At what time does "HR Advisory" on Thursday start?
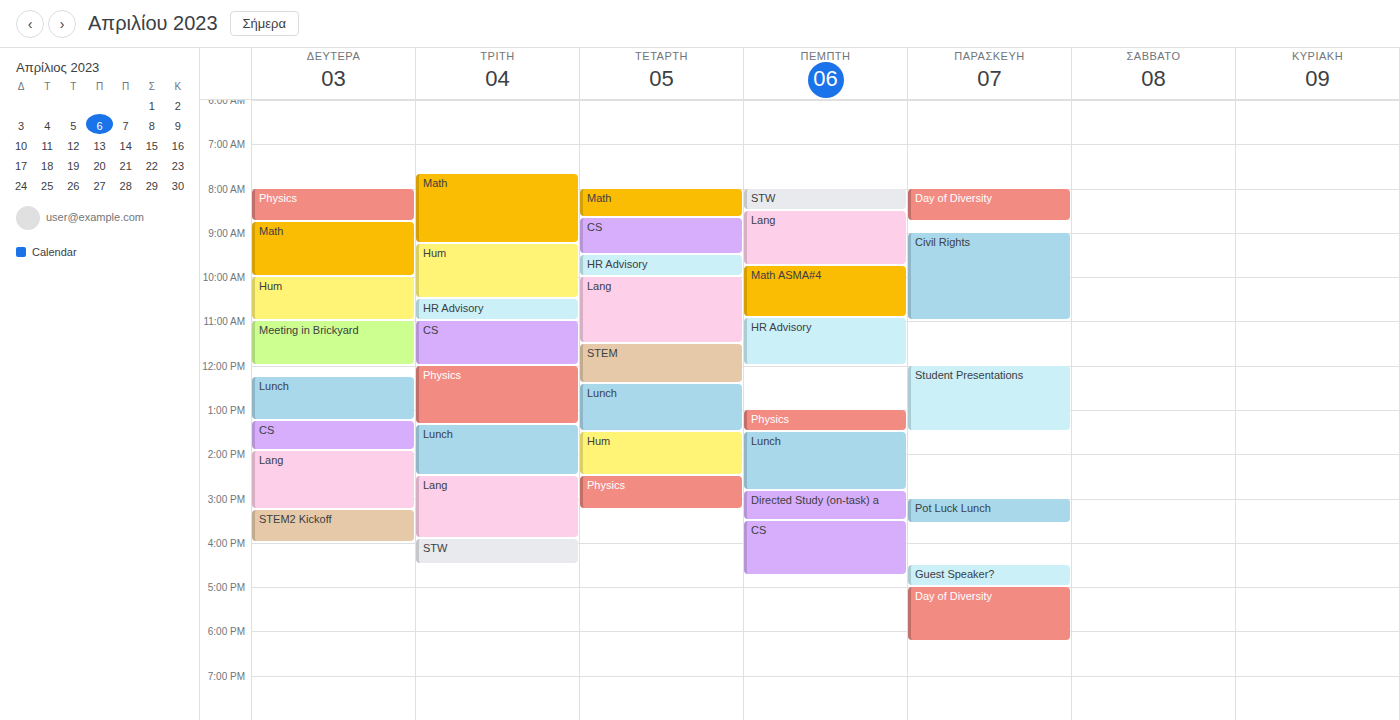
10:55 AM